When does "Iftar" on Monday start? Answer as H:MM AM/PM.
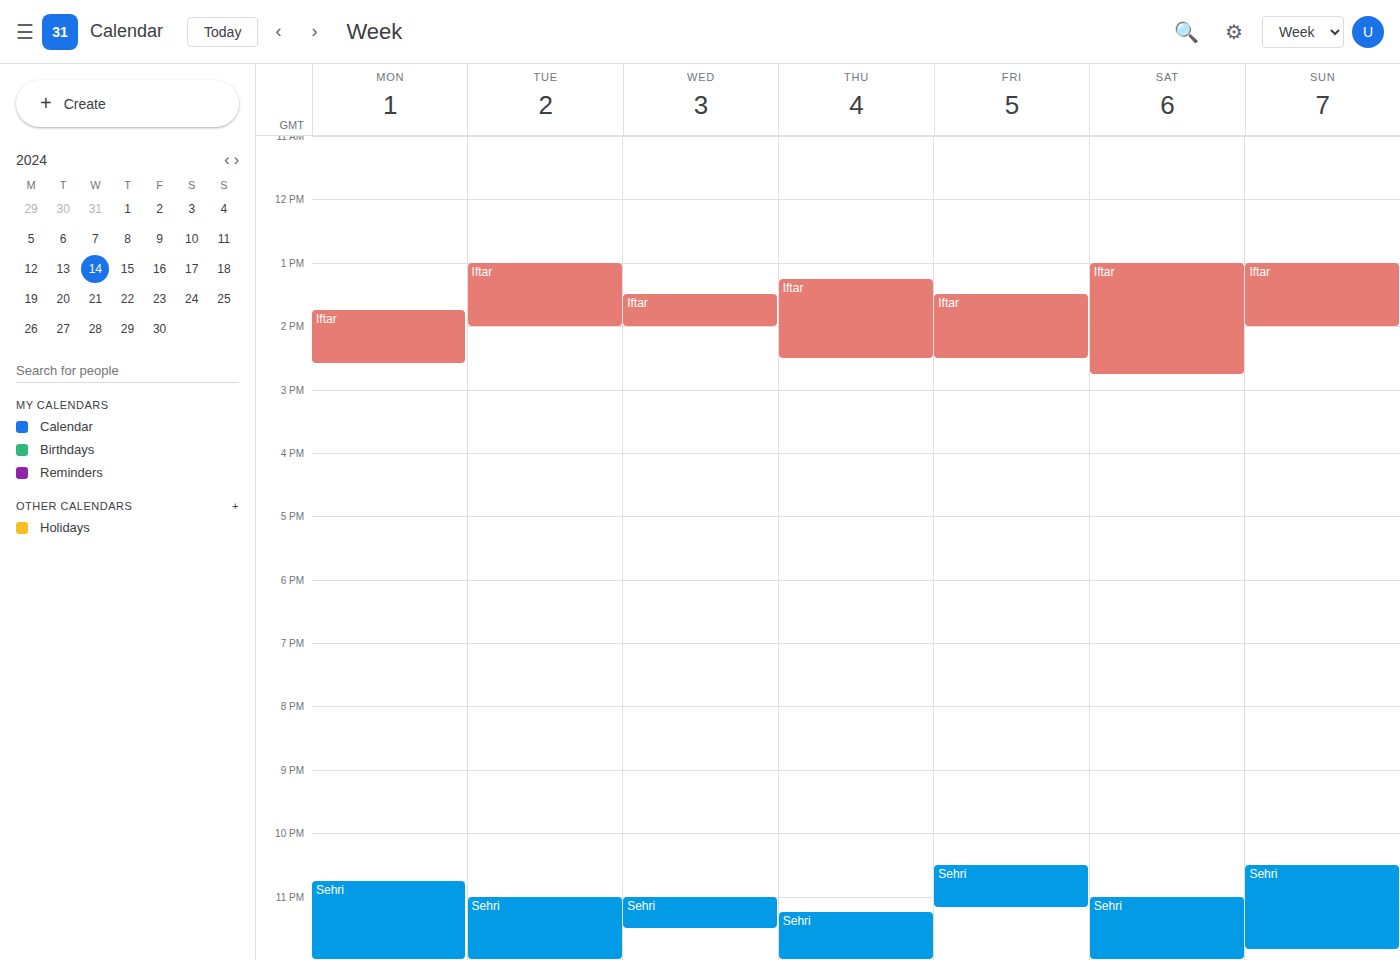
1:45 PM